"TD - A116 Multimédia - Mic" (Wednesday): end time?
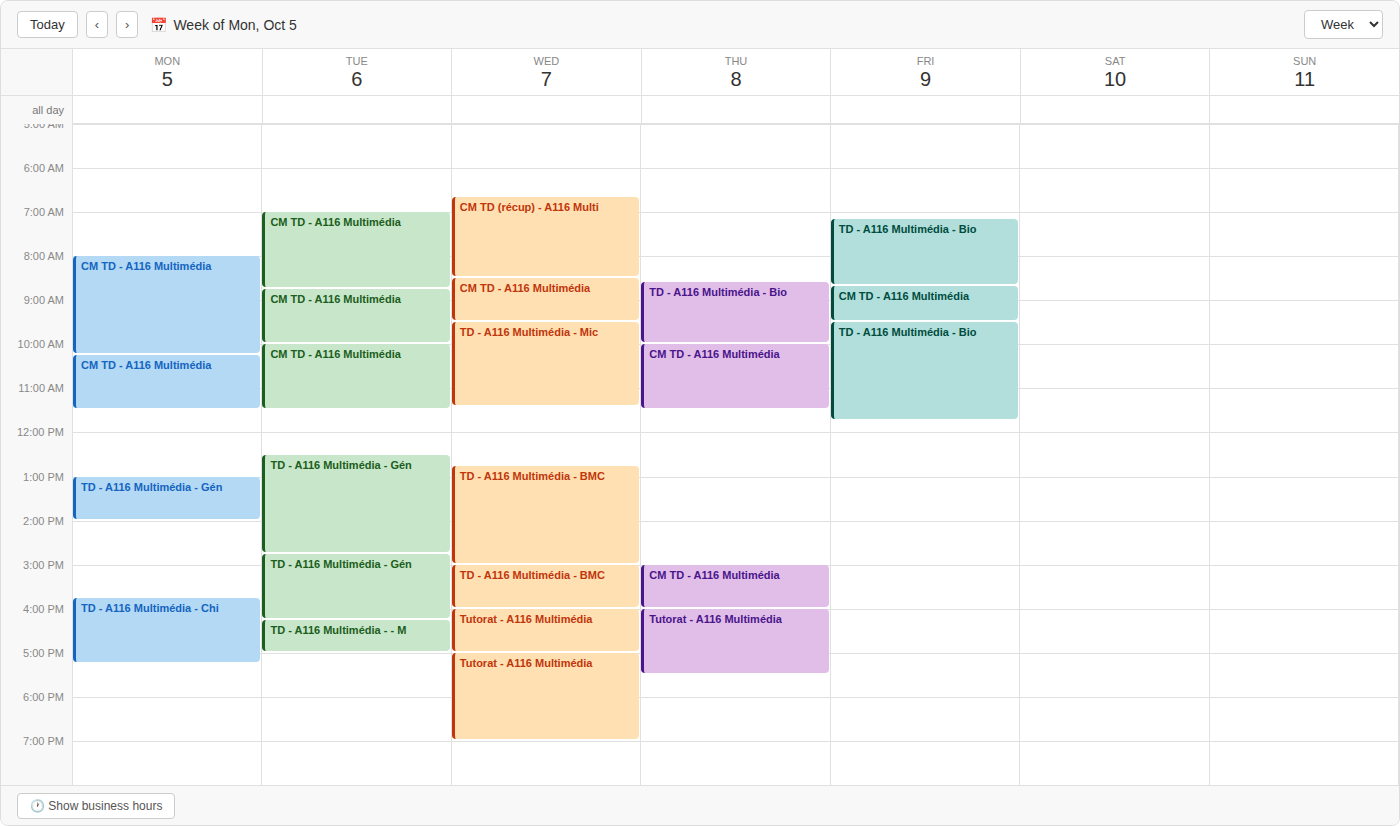
11:25 AM